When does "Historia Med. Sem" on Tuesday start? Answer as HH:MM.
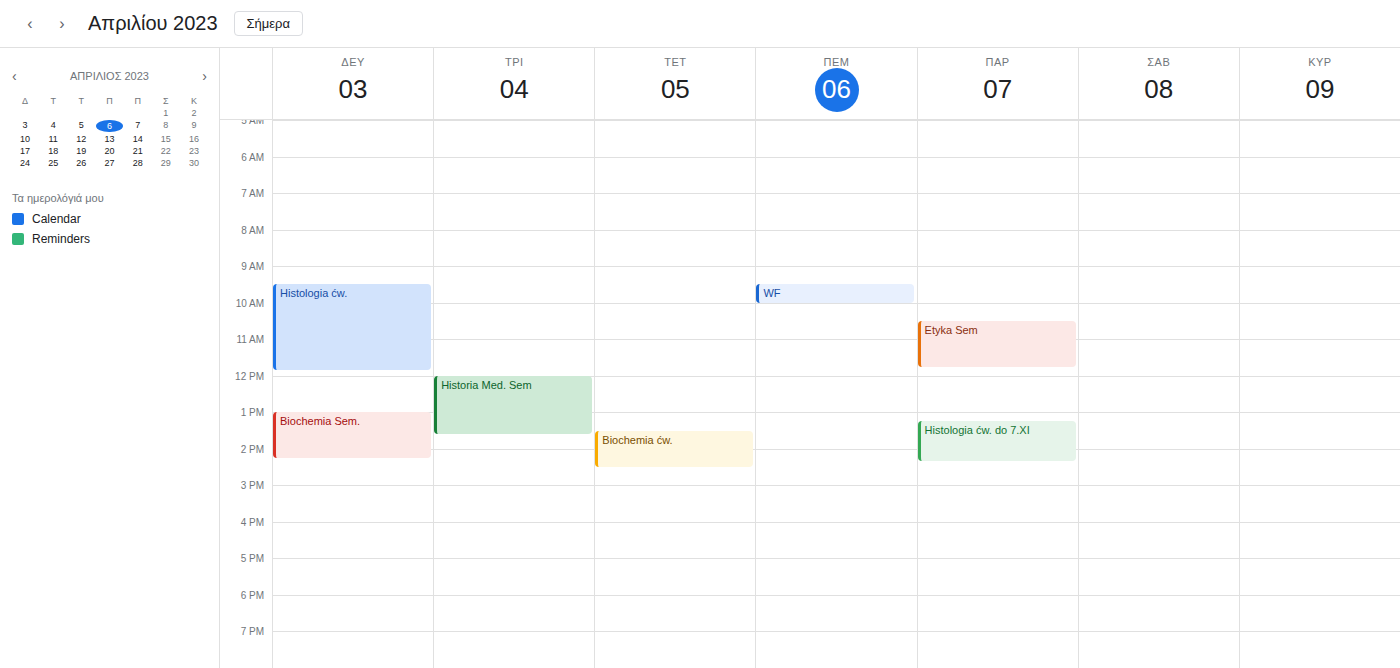
12:00